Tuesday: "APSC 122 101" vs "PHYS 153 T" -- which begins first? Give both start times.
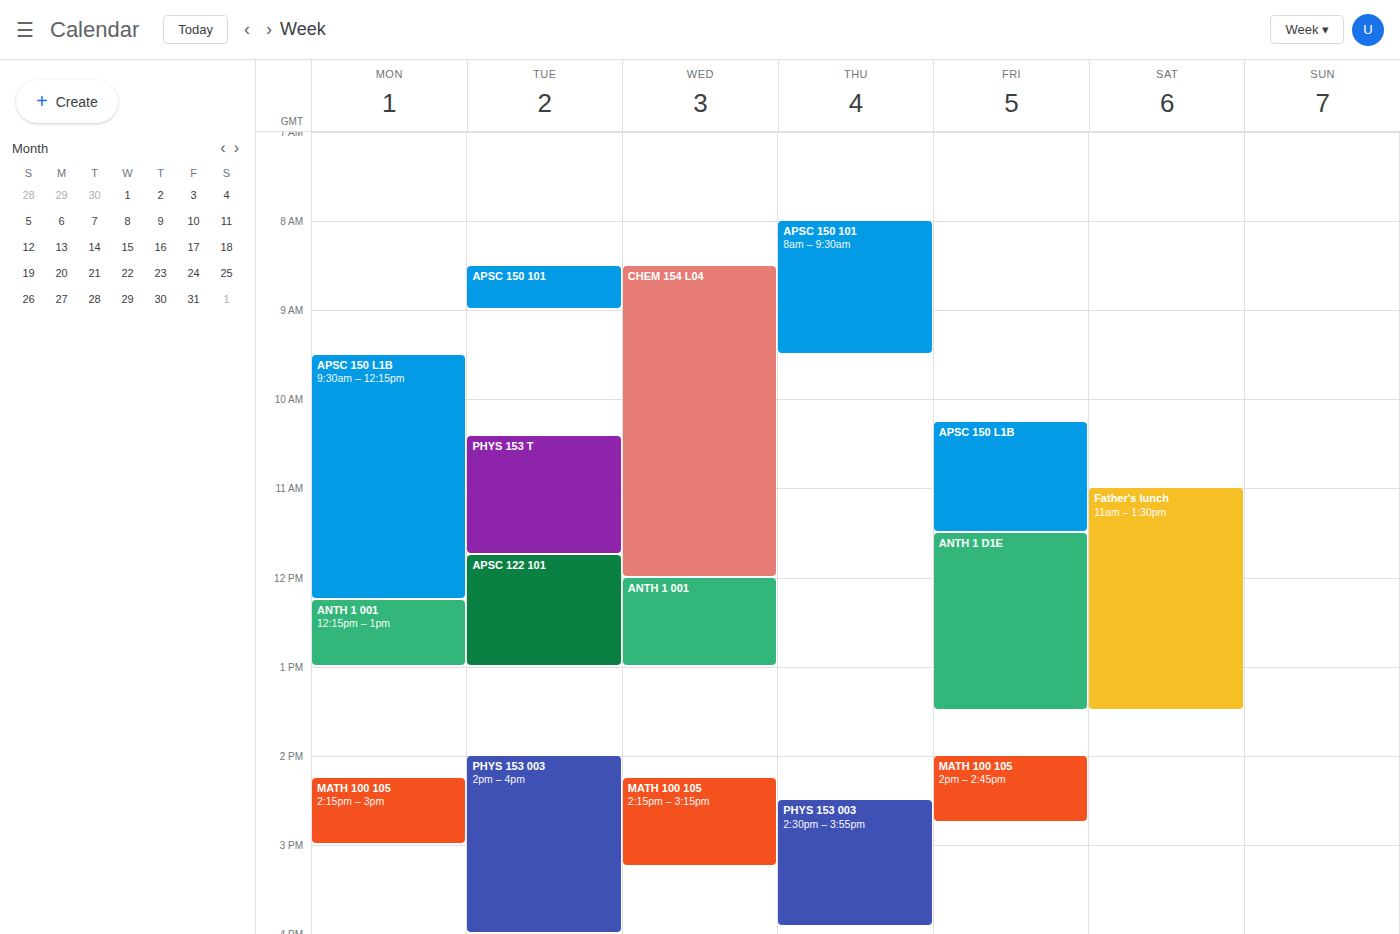
"PHYS 153 T" 10:25; "APSC 122 101" 11:45.